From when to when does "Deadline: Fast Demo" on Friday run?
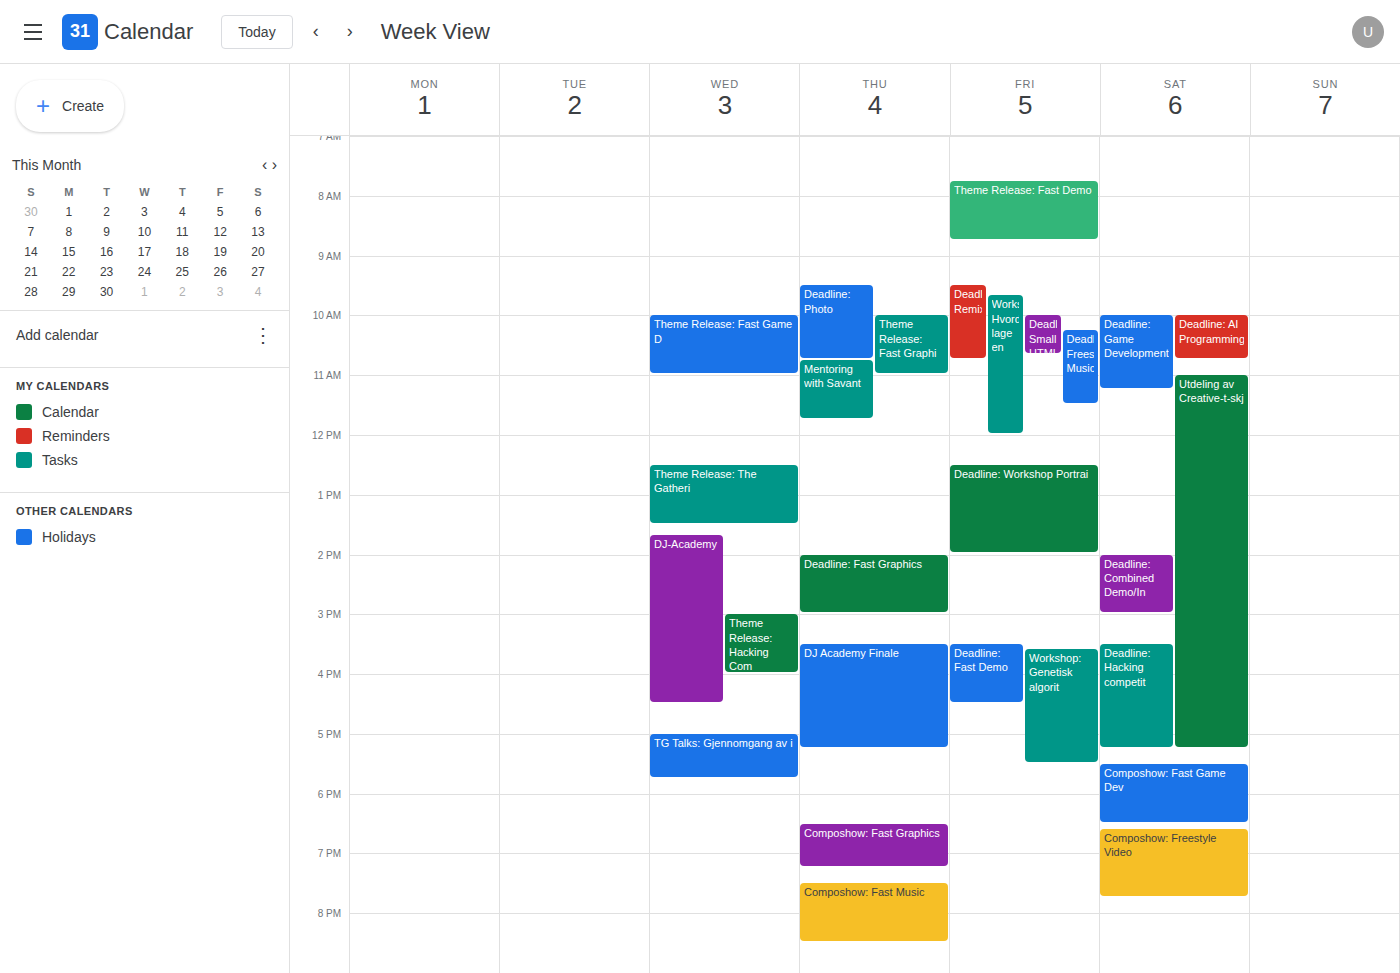
3:30 PM to 4:30 PM